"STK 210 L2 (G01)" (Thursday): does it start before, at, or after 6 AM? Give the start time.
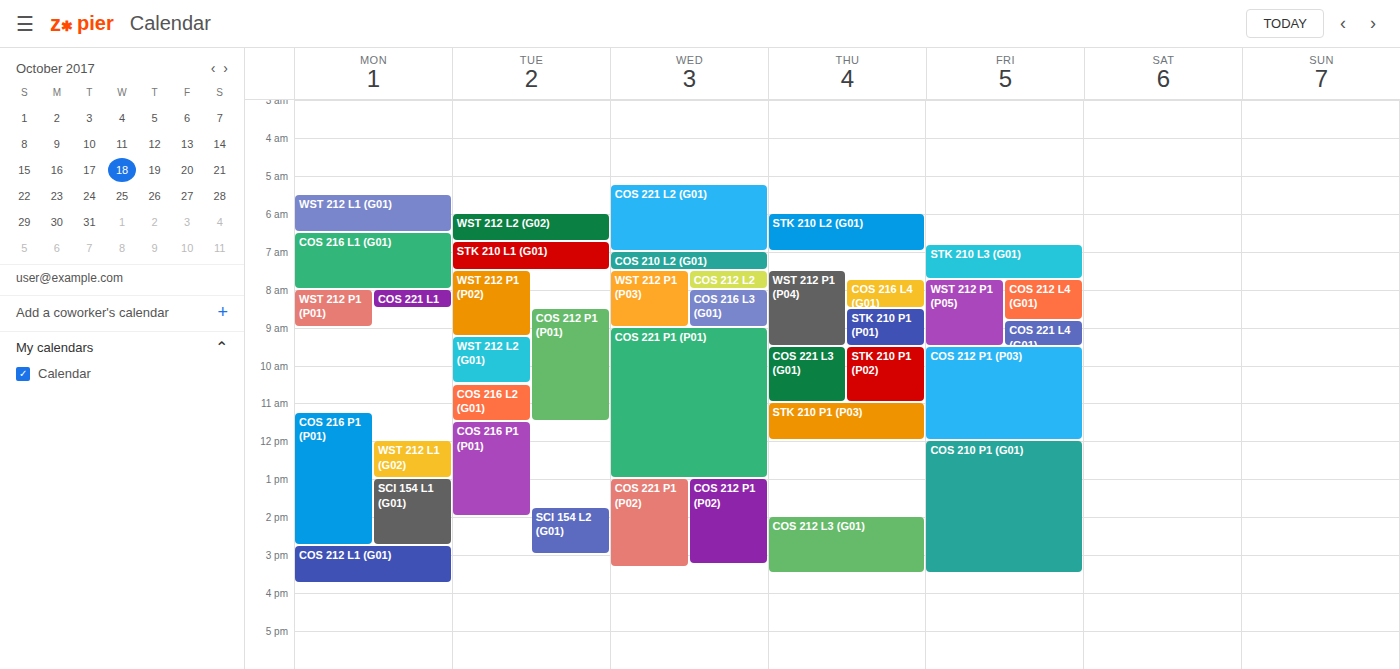
6:00 AM -- exactly at 6 AM, on the 6 AM line.